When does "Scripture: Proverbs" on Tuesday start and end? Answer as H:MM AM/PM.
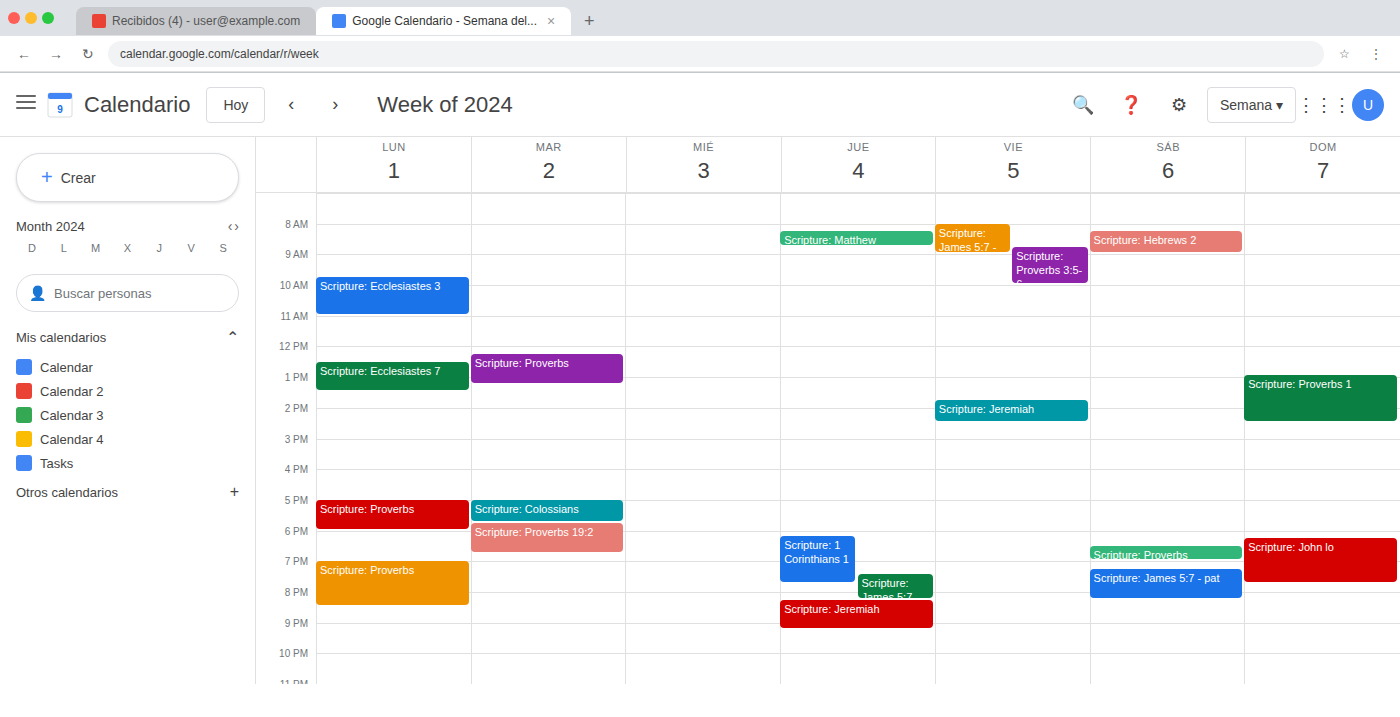
12:15 PM to 1:15 PM